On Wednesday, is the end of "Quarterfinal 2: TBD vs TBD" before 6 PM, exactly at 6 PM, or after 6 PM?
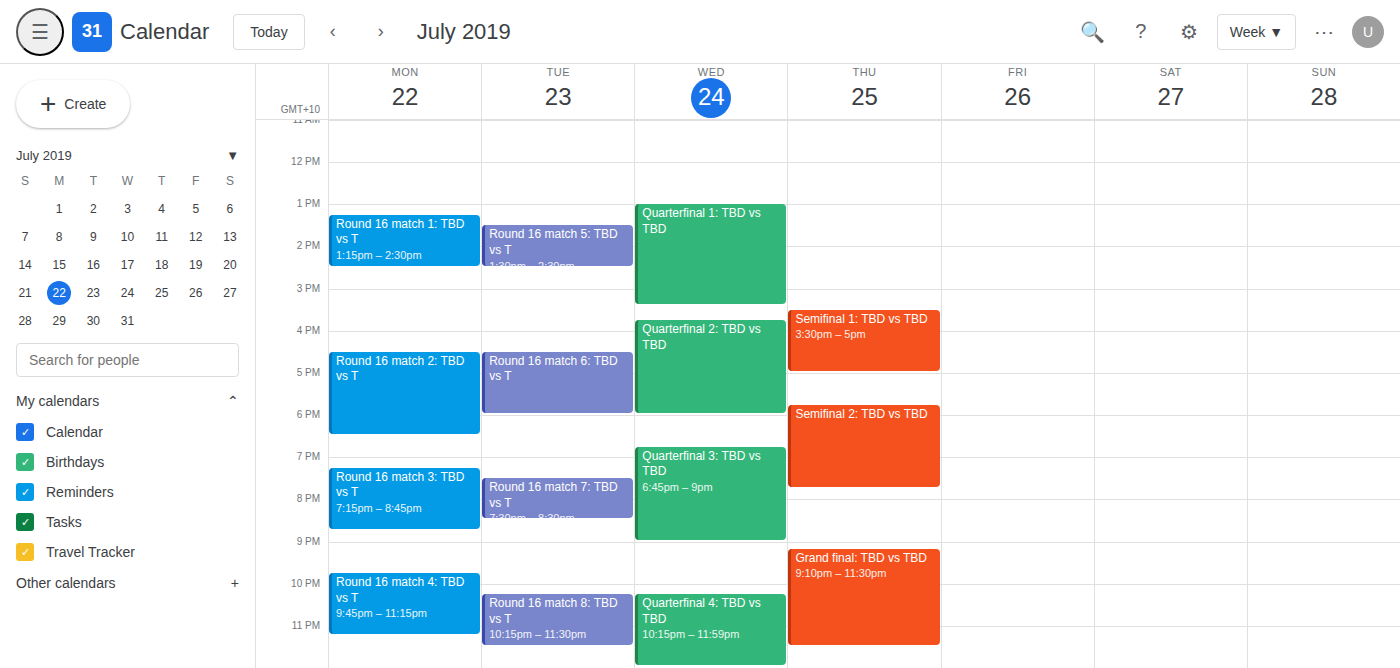
6:00 PM -- exactly at 6 PM, on the 6 PM line.